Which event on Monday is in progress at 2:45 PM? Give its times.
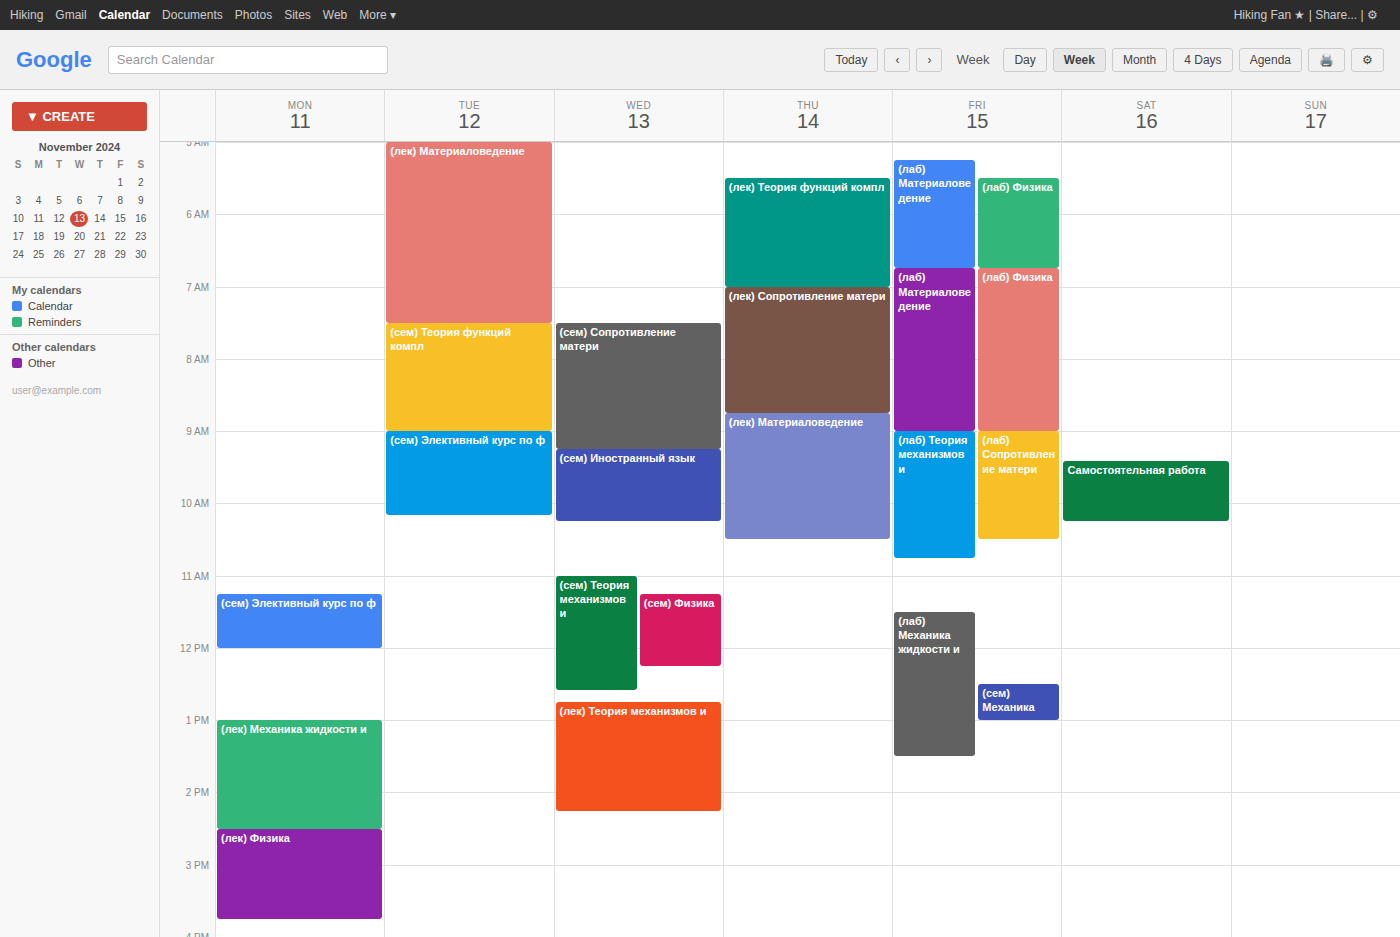
"(лек) Физика", 2:30 PM to 3:45 PM